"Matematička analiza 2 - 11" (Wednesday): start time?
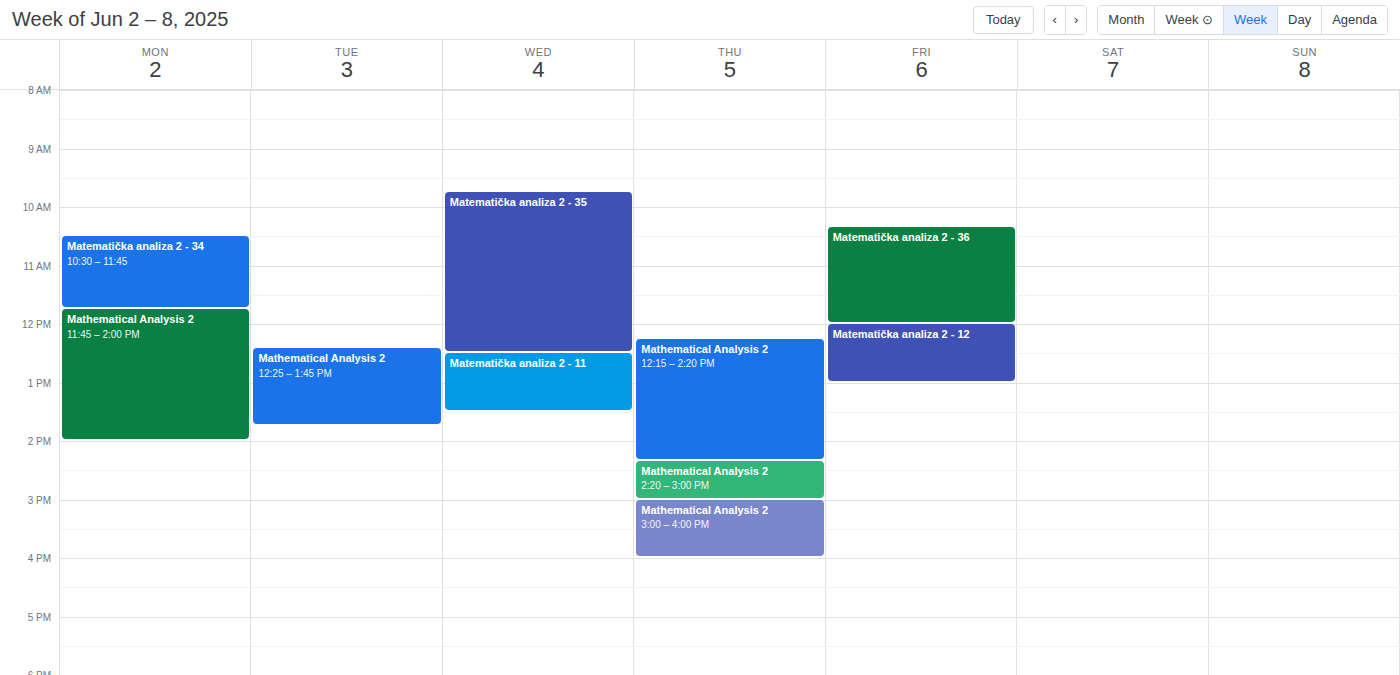
12:30 PM